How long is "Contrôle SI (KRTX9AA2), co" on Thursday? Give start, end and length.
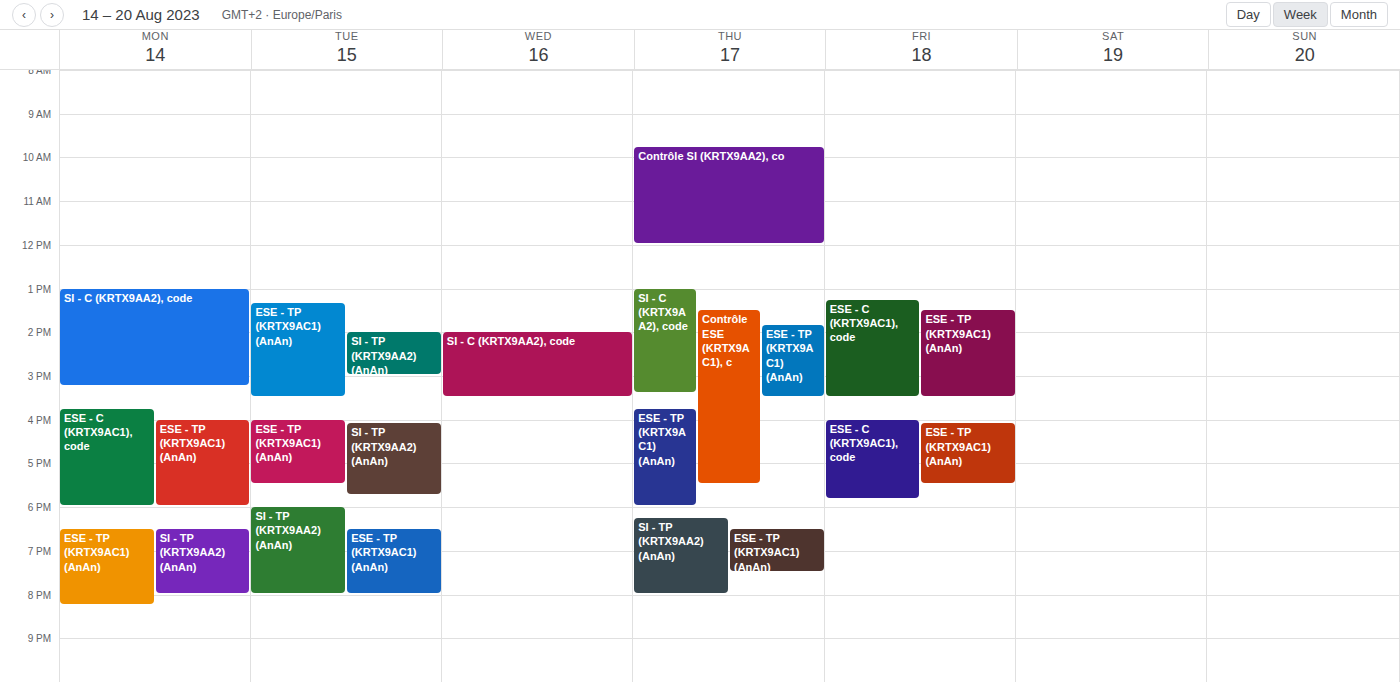
09:45 to 12:00, 2 hours 15 minutes